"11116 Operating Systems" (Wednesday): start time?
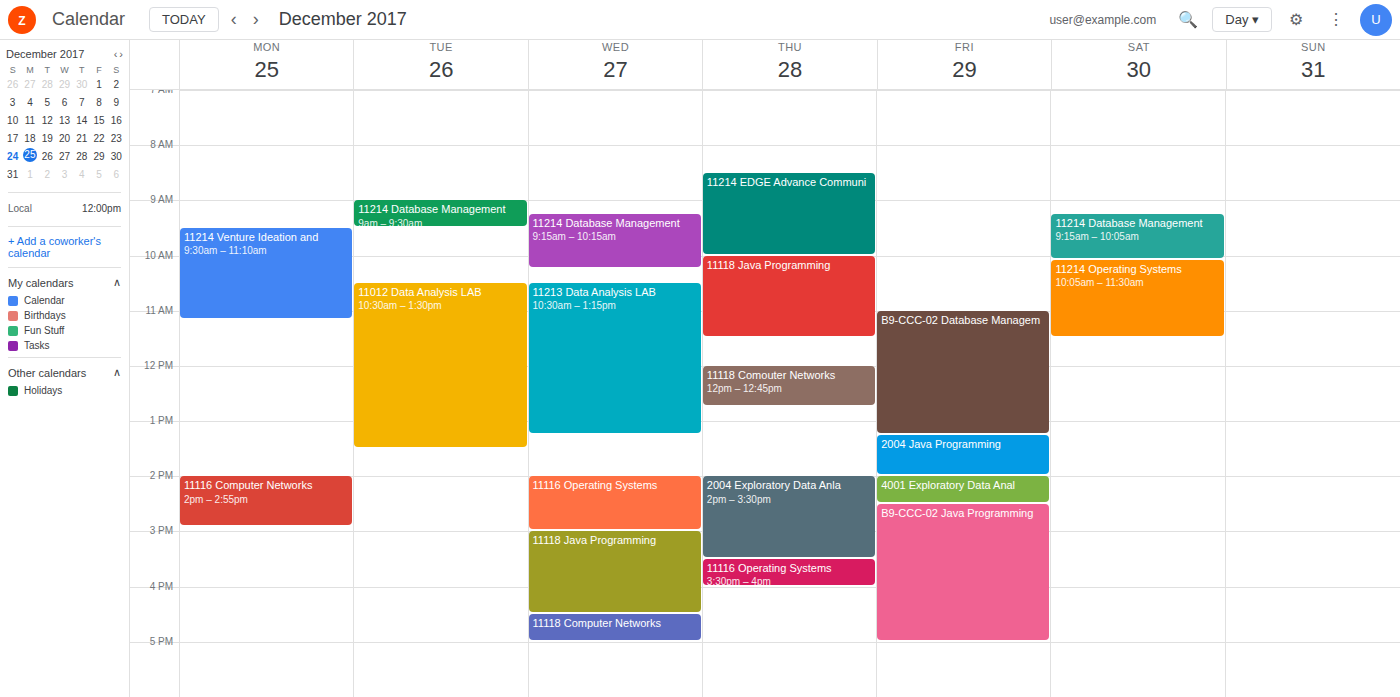
14:00